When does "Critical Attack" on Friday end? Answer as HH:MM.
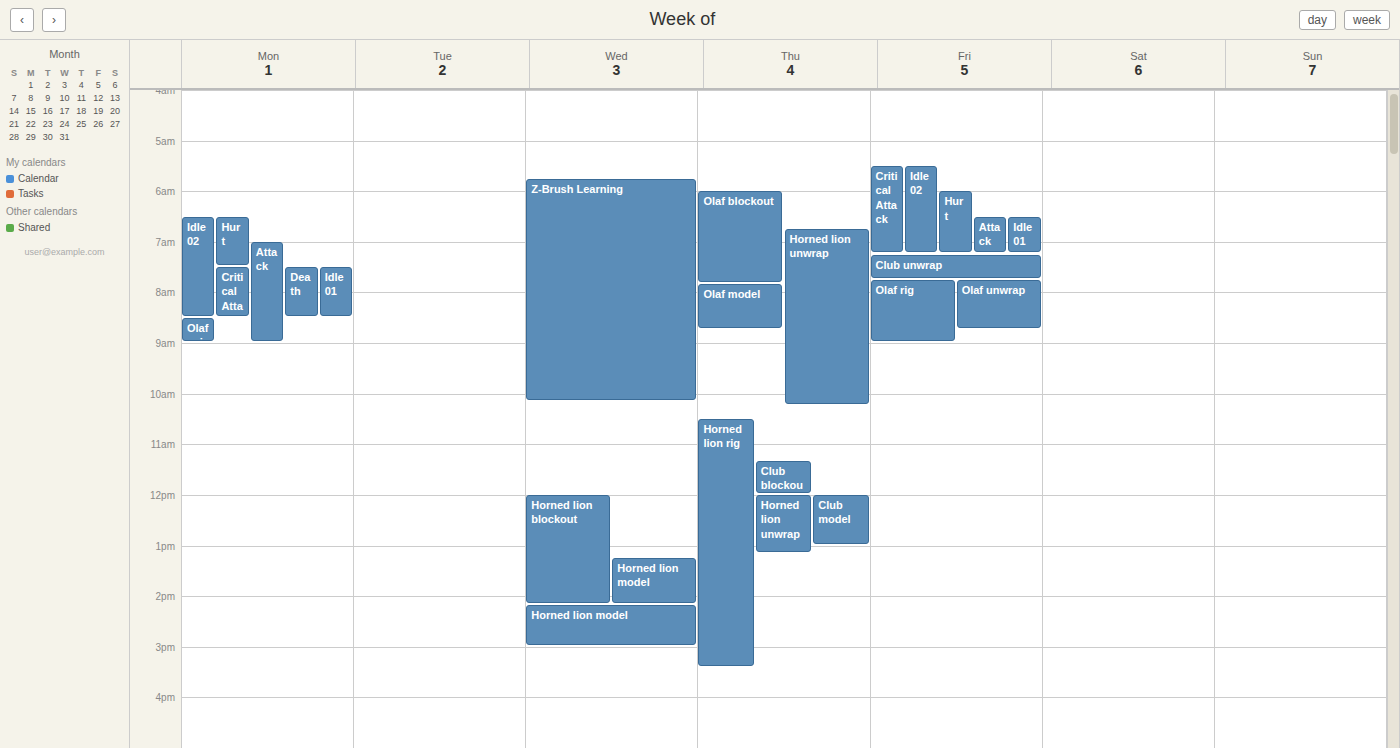
07:15